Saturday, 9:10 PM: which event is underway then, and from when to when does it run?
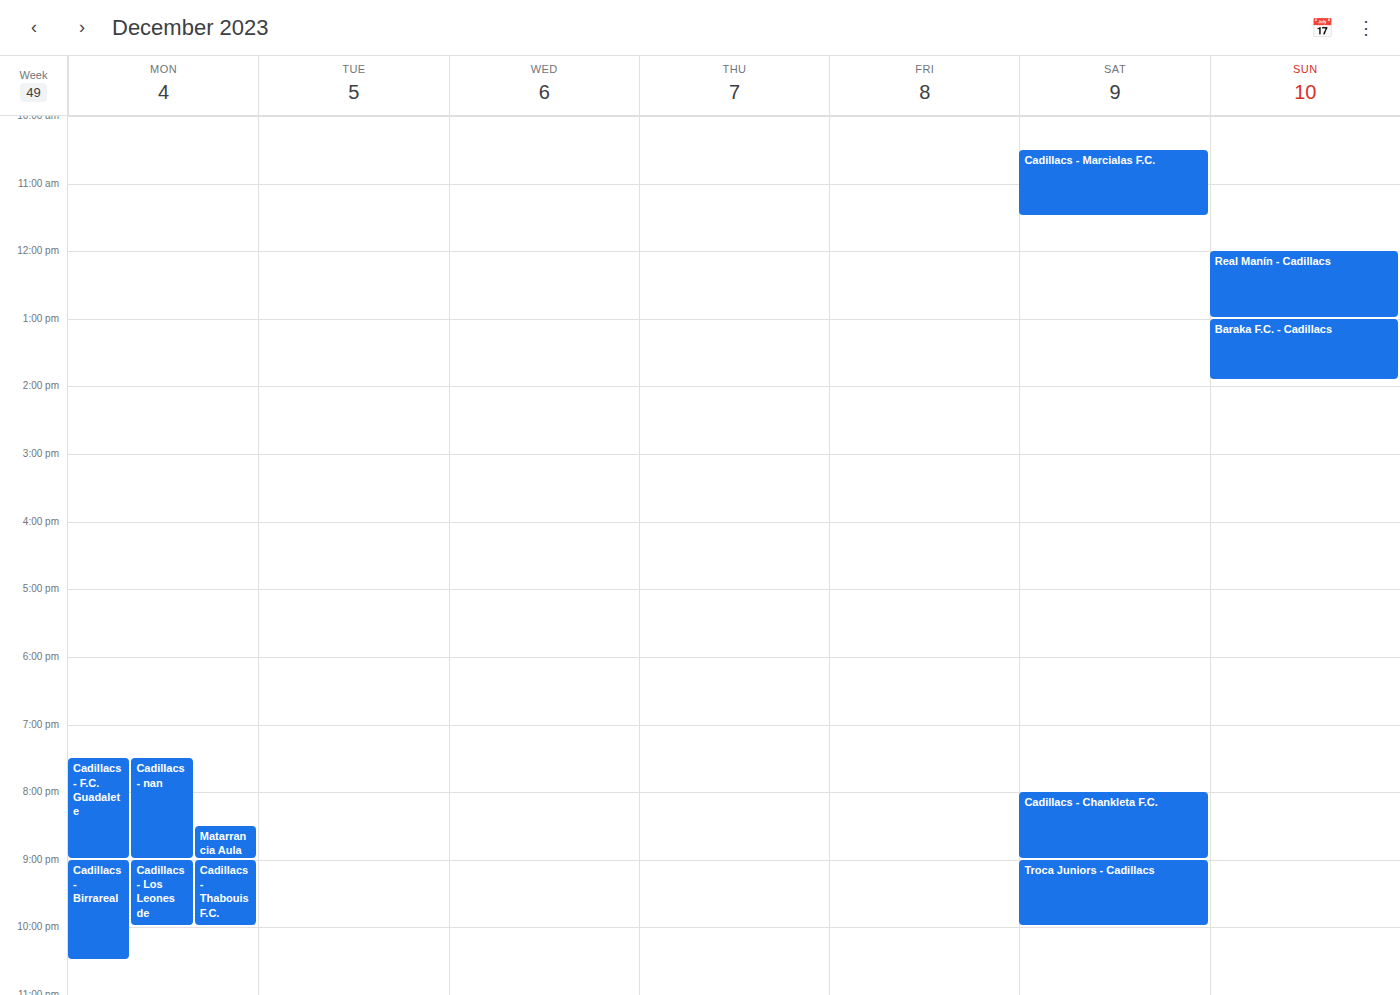
"Troca Juniors - Cadillacs", 9:00 PM to 10:00 PM